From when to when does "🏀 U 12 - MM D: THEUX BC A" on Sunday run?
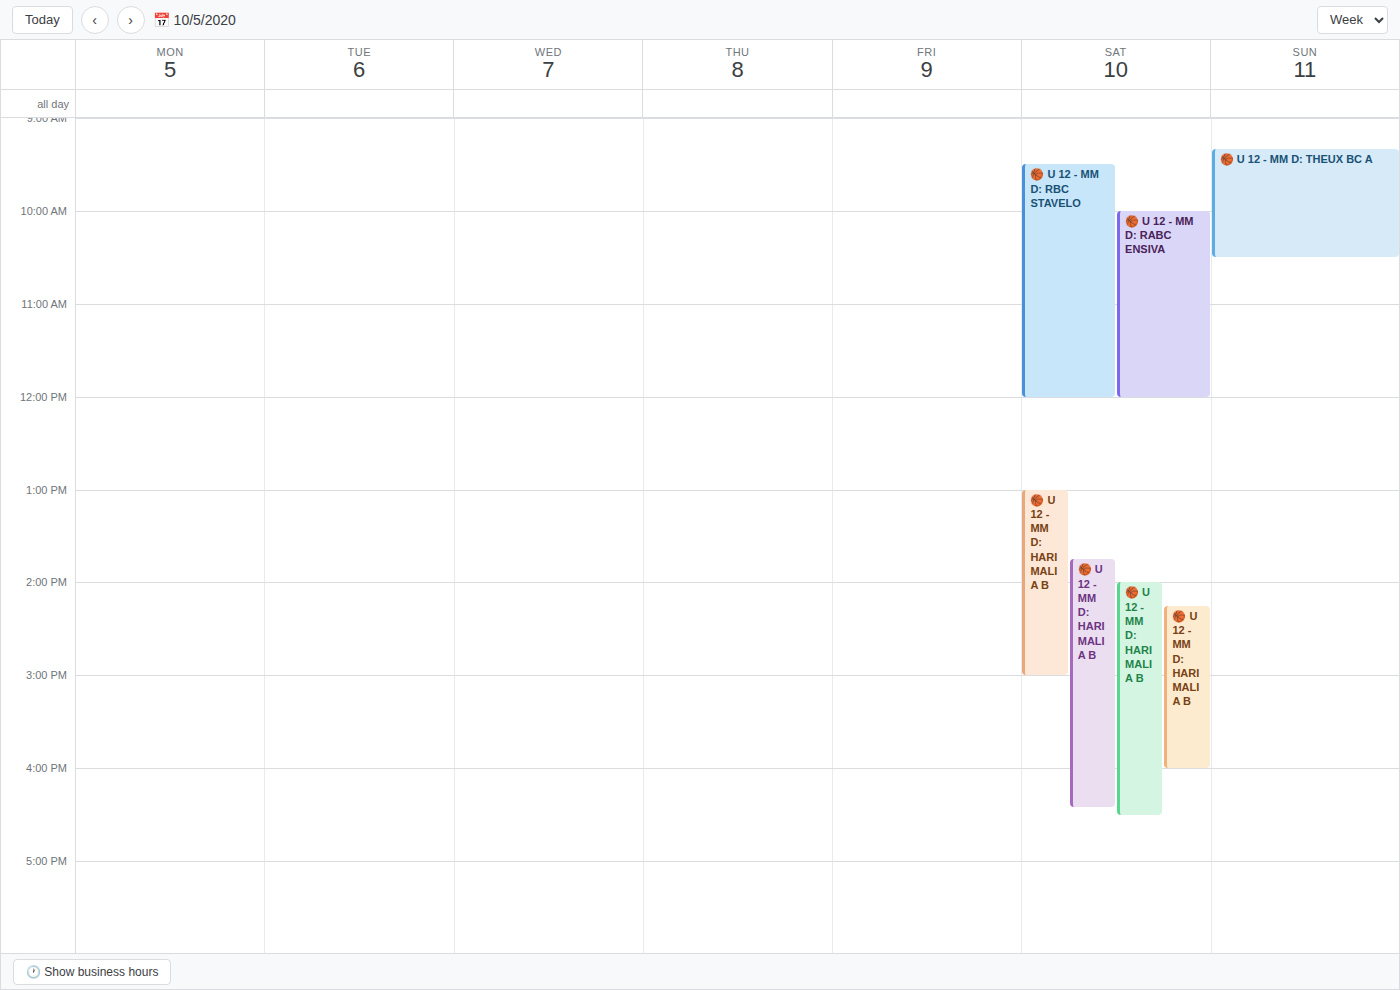
9:20 AM to 10:30 AM